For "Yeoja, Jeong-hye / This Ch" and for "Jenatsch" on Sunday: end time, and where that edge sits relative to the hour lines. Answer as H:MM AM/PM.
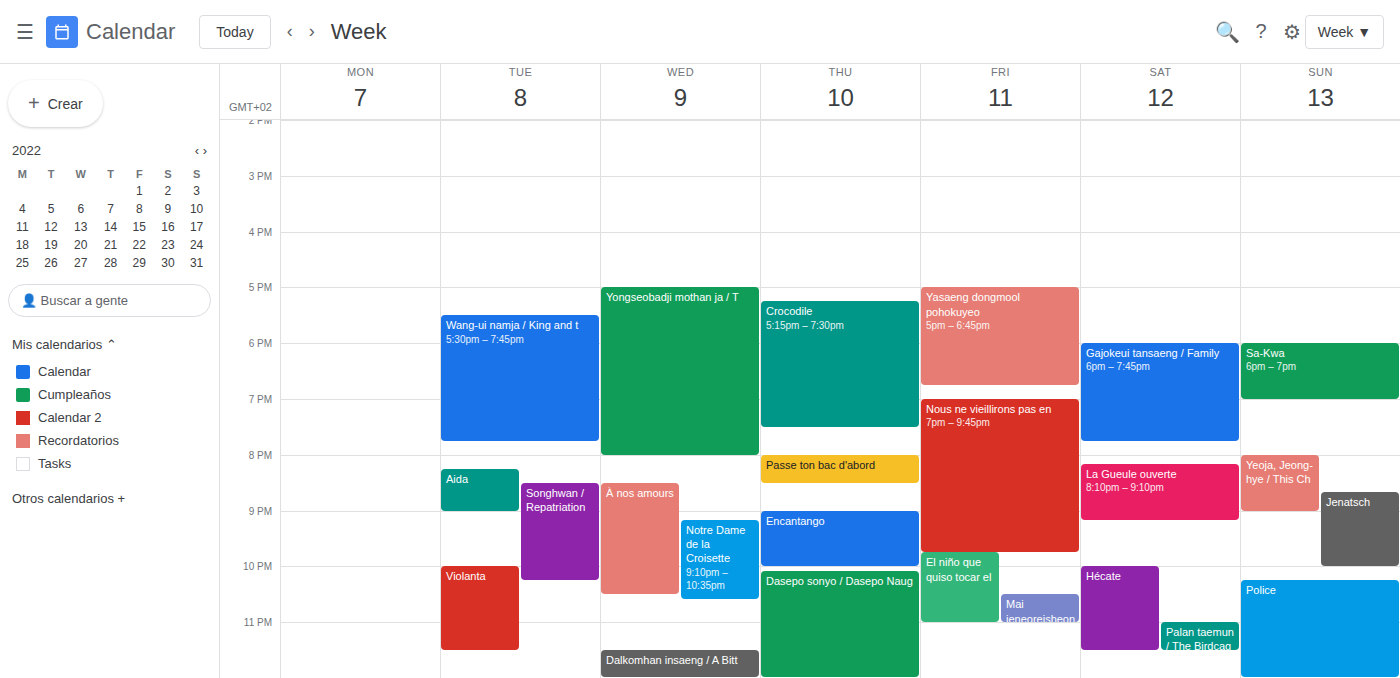
"Yeoja, Jeong-hye / This Ch": 9:00 PM, exactly on the 9 PM line. "Jenatsch": 10:00 PM, exactly on the 10 PM line.